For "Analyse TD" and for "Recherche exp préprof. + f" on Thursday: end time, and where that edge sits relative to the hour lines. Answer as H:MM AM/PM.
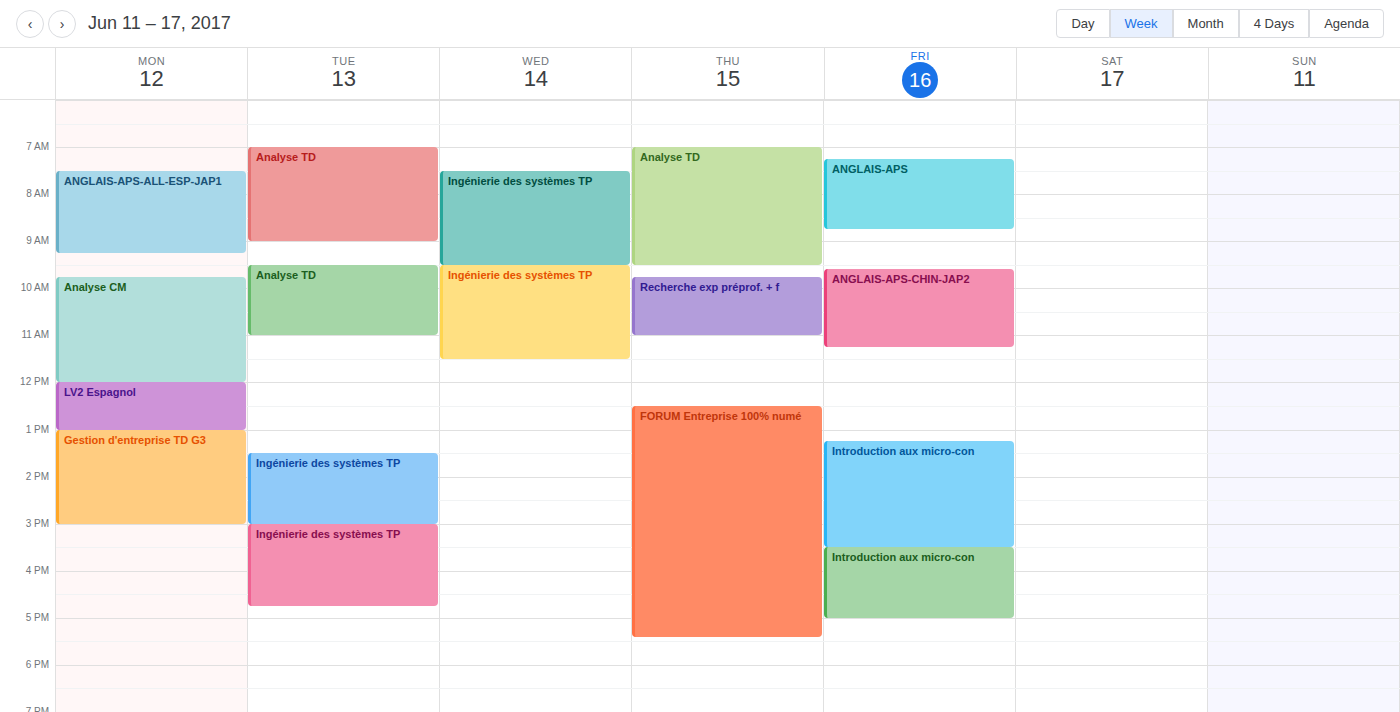
"Analyse TD": 9:30 AM, halfway between the 9 AM and 10 AM lines. "Recherche exp préprof. + f": 11:00 AM, exactly on the 11 AM line.